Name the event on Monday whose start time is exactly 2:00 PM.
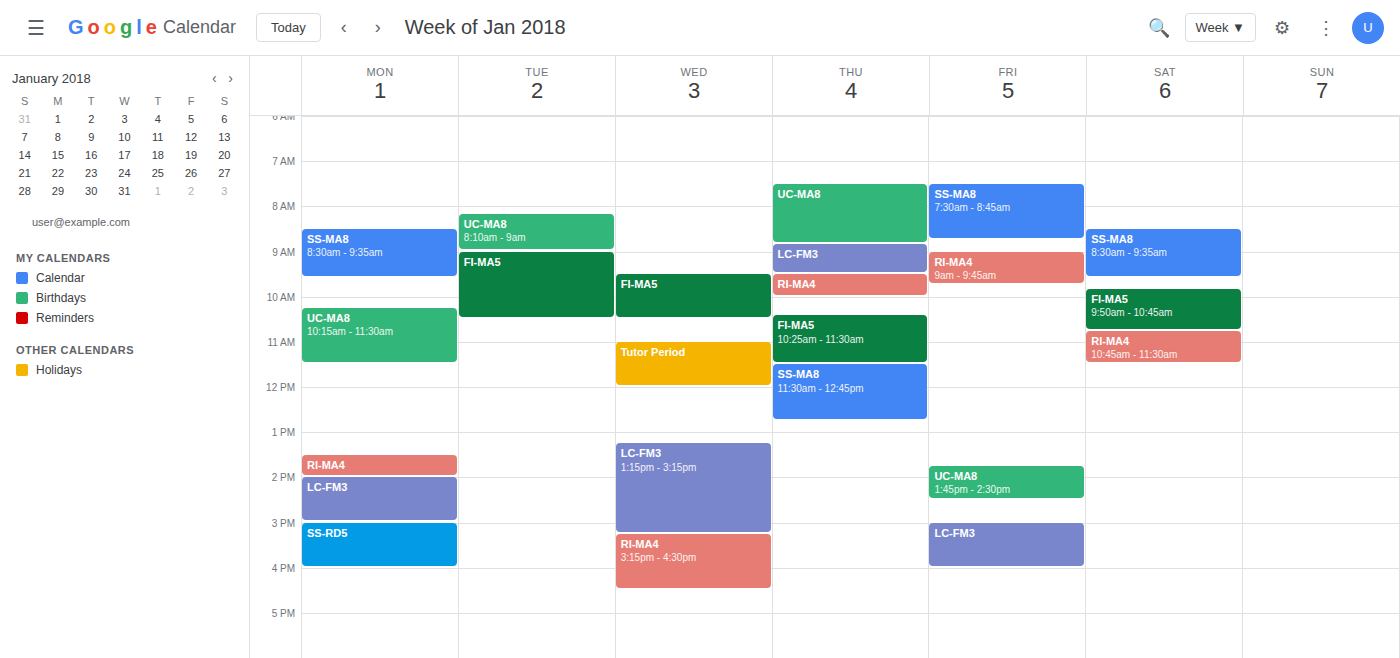
"LC-FM3"